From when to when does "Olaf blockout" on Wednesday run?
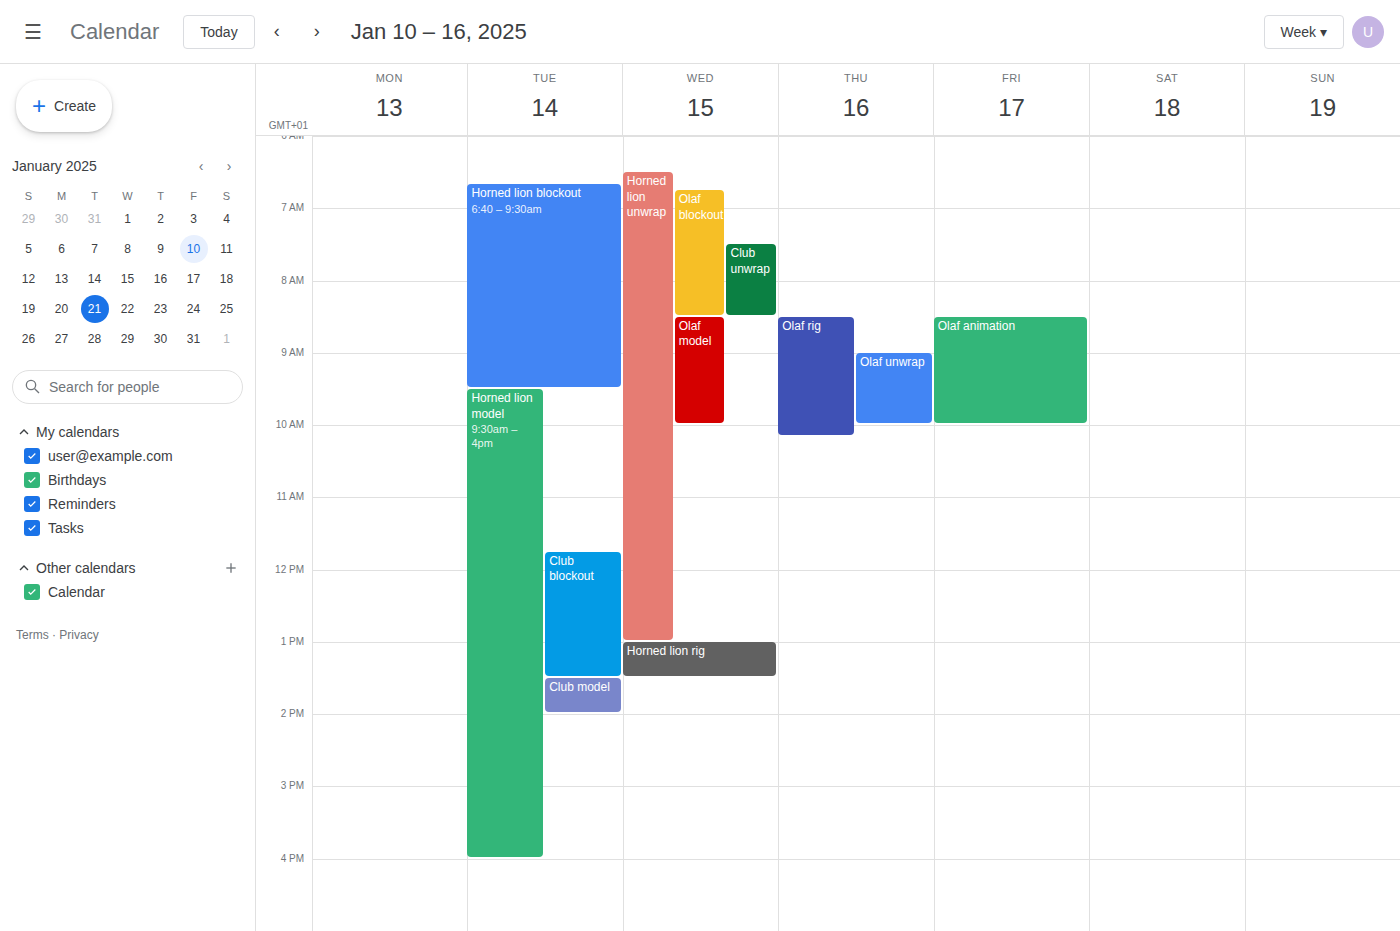
6:45 AM to 8:30 AM